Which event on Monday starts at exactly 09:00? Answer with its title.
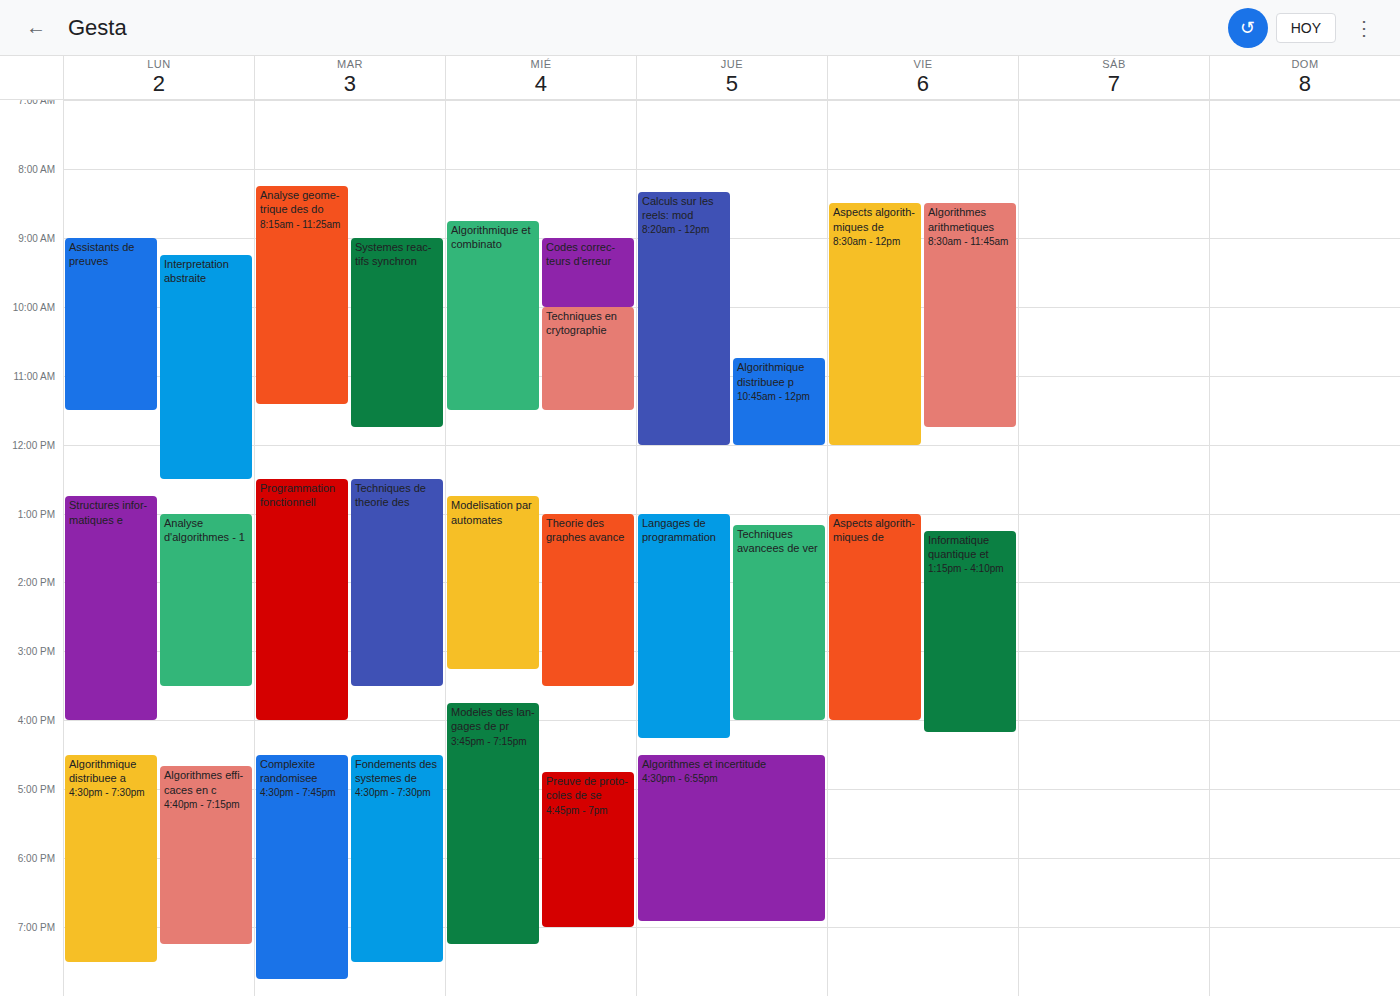
"Assistants de preuves"